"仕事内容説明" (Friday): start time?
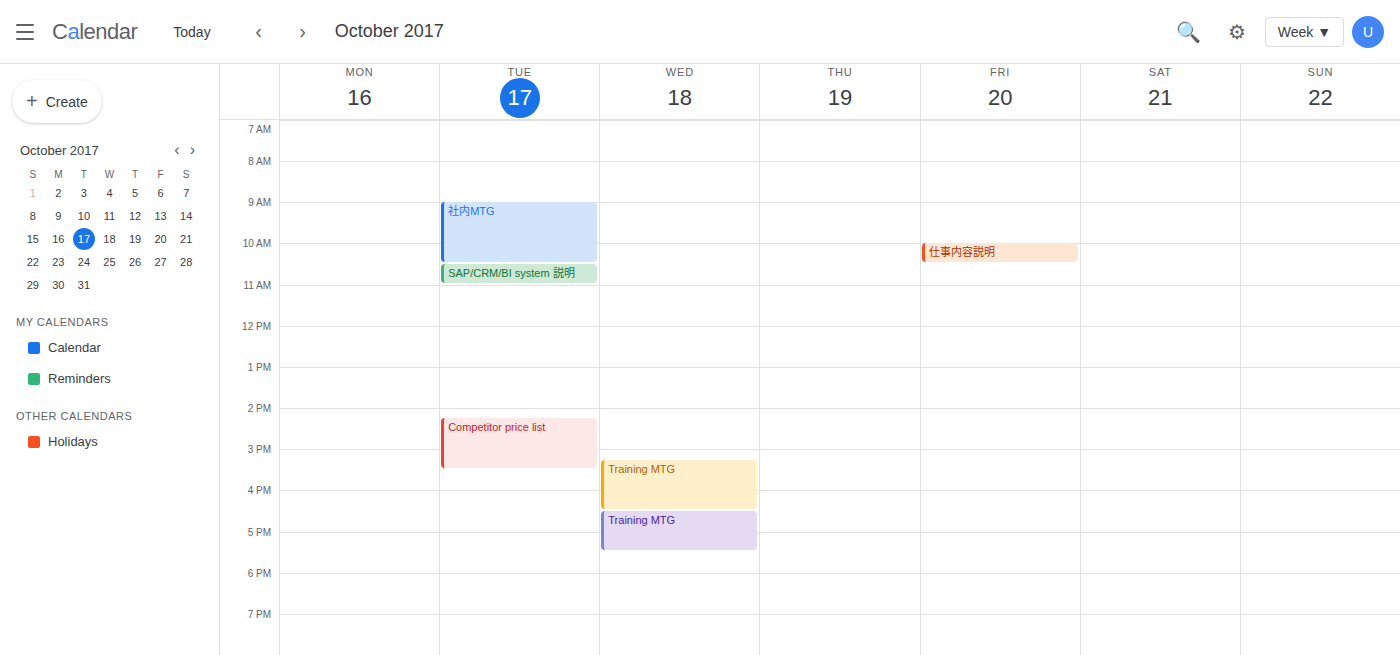
10:00 AM